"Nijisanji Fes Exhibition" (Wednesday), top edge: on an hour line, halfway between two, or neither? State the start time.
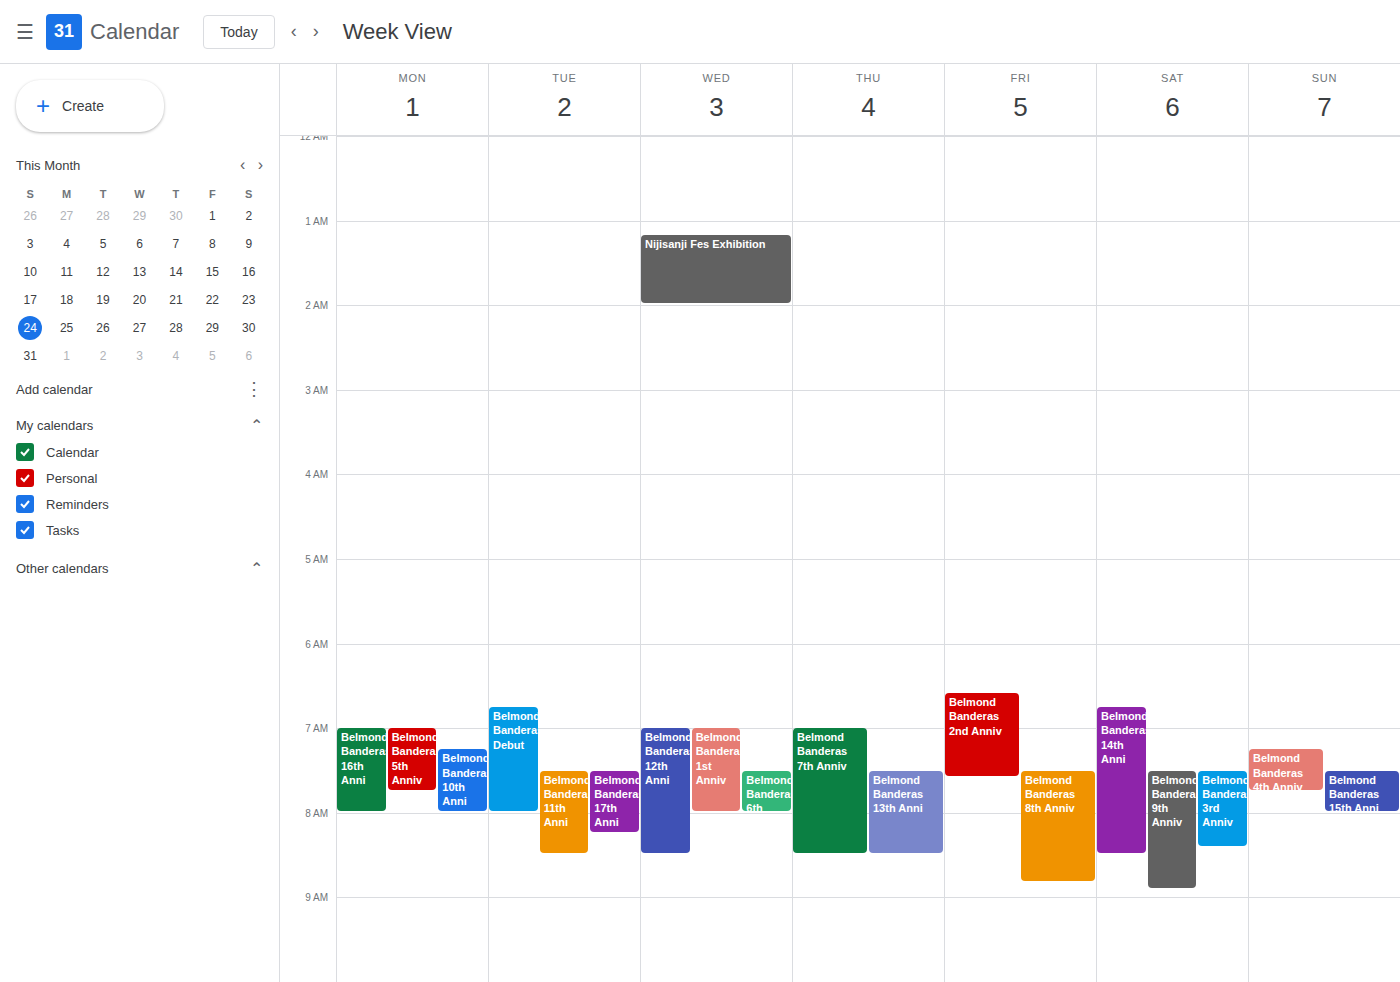
1:10 AM -- neither: 10 minutes below the 1 AM line and 50 minutes above the 2 AM line.